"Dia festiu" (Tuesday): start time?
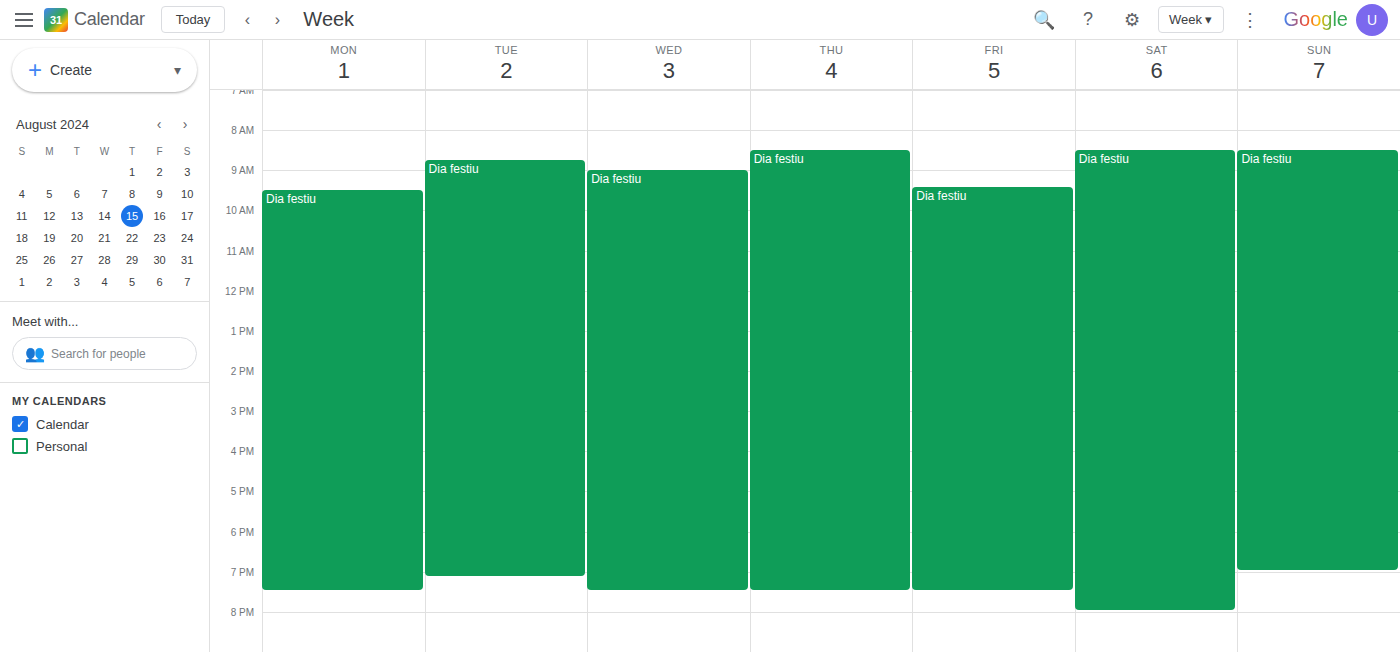
8:45 AM